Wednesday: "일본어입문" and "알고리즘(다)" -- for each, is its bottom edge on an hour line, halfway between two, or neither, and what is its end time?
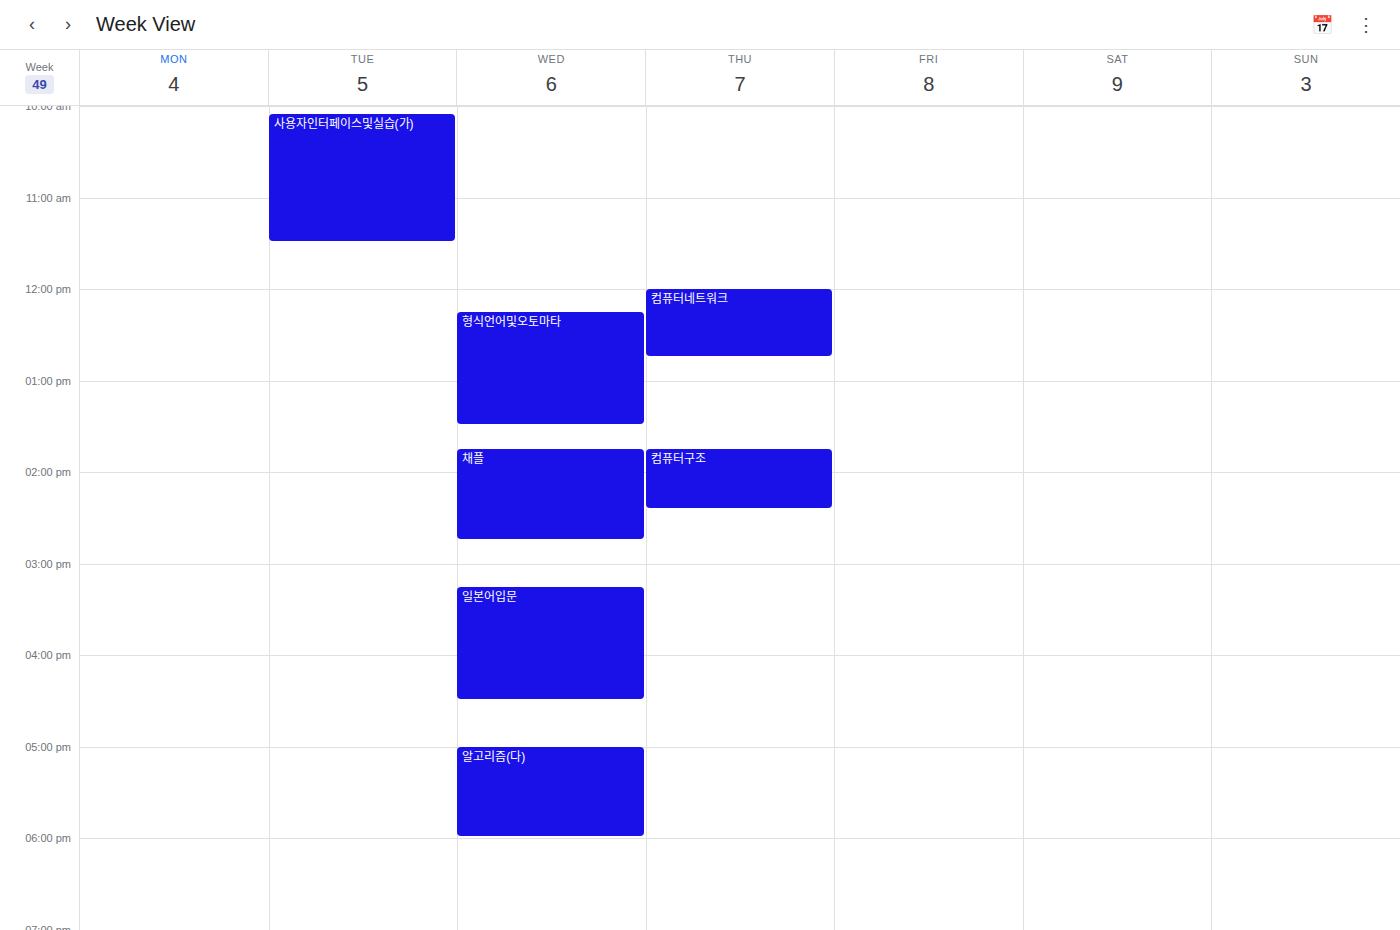
"일본어입문": 4:30 PM, halfway between the 4 PM and 5 PM lines. "알고리즘(다)": 6:00 PM, exactly on the 6 PM line.